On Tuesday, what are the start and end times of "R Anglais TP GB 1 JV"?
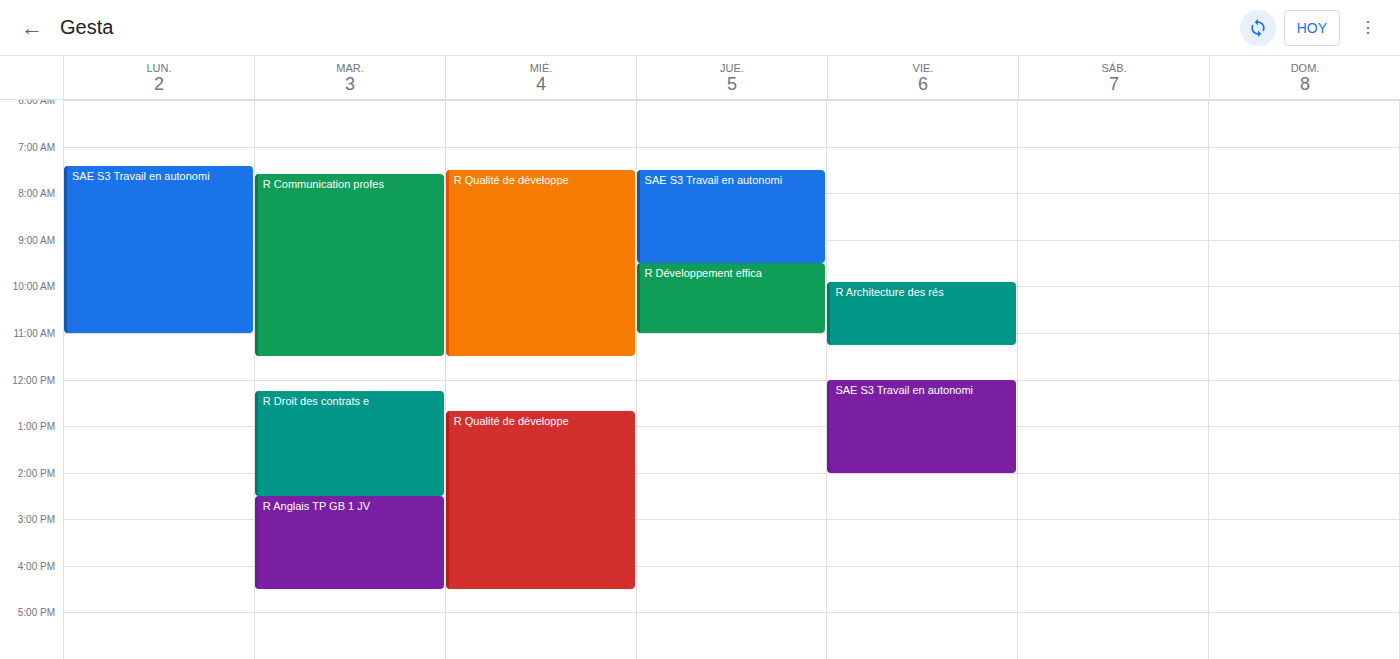
2:30 PM to 4:30 PM